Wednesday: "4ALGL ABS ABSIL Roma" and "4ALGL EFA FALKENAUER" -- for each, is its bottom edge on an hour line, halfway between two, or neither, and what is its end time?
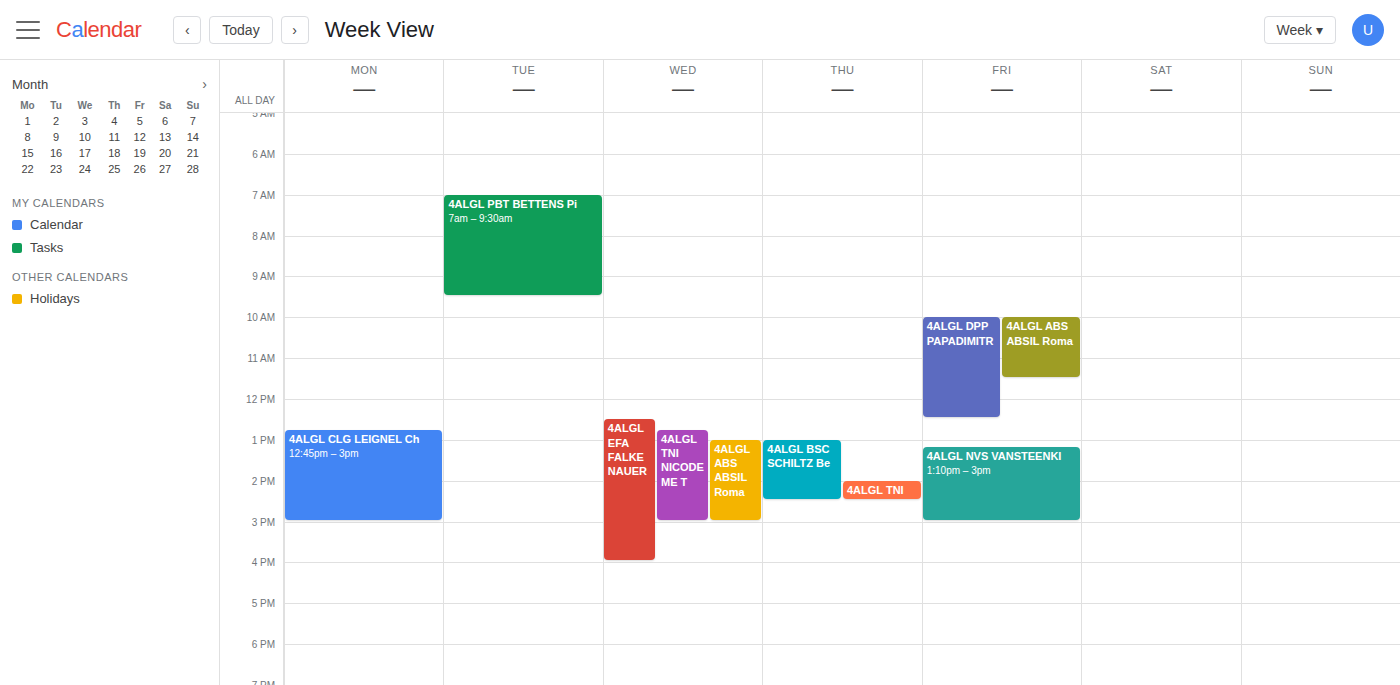
"4ALGL ABS ABSIL Roma": 15:00, exactly on the 15:00 line. "4ALGL EFA FALKENAUER": 16:00, exactly on the 16:00 line.